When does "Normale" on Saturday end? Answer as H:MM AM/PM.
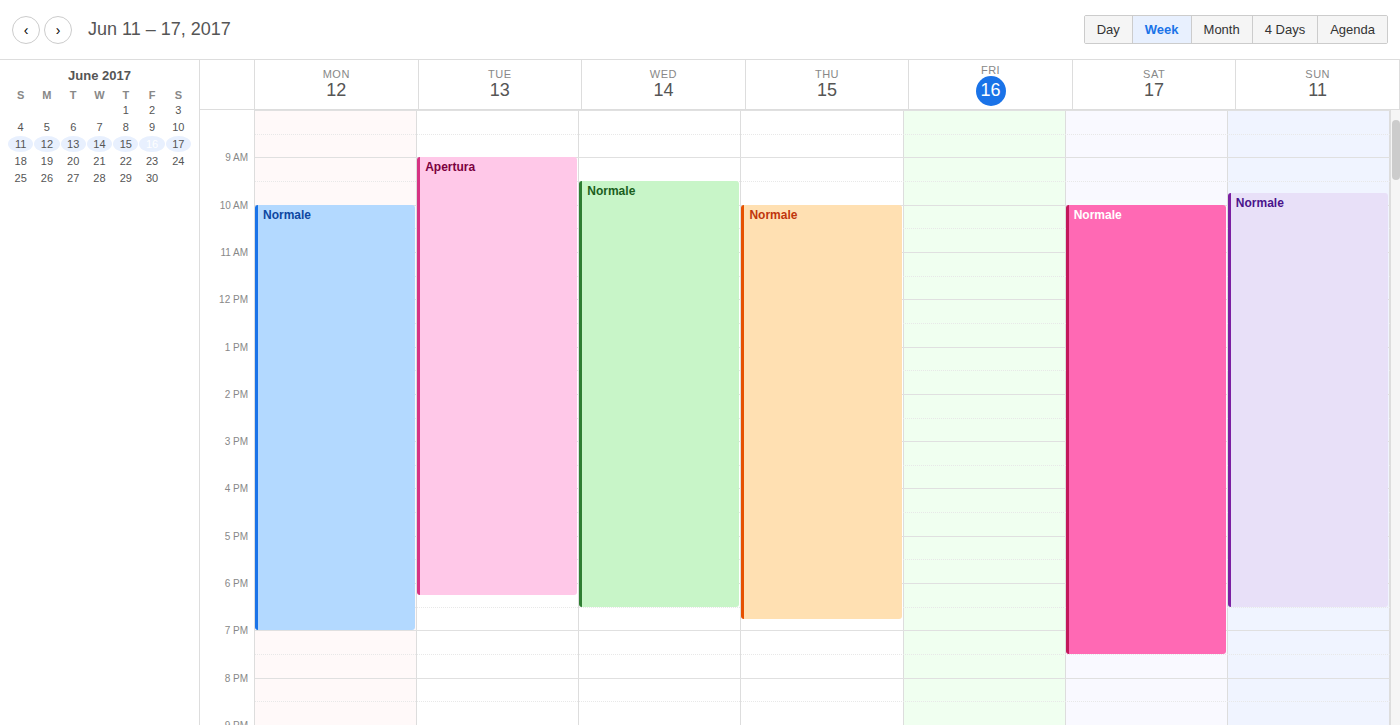
7:30 PM